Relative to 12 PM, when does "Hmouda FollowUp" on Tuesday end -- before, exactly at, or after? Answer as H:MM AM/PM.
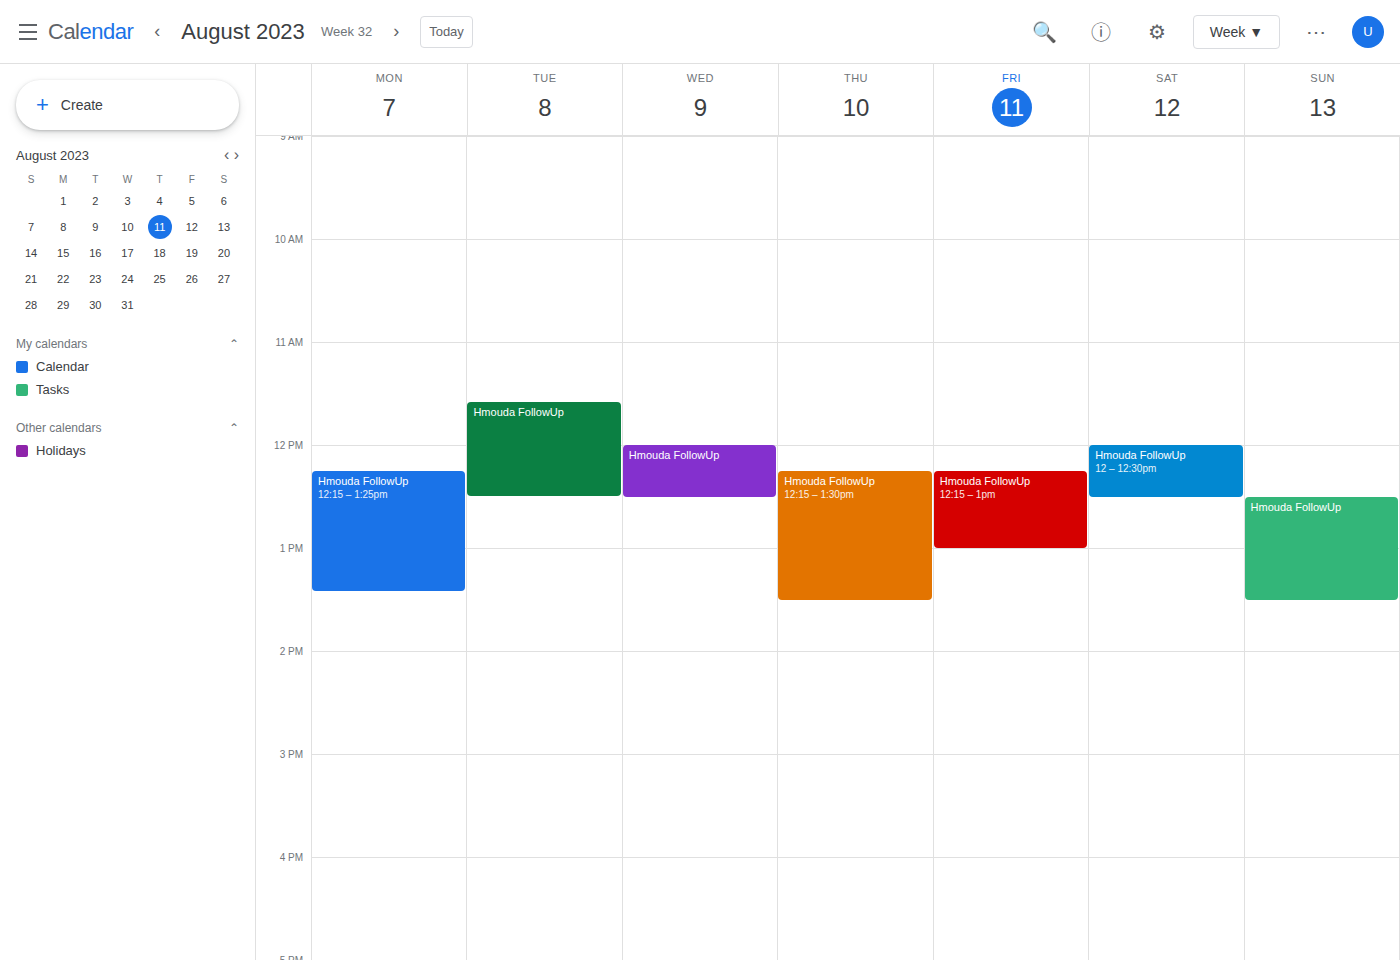
12:30 PM -- after 12 PM, 30 minutes below the 12 PM line.